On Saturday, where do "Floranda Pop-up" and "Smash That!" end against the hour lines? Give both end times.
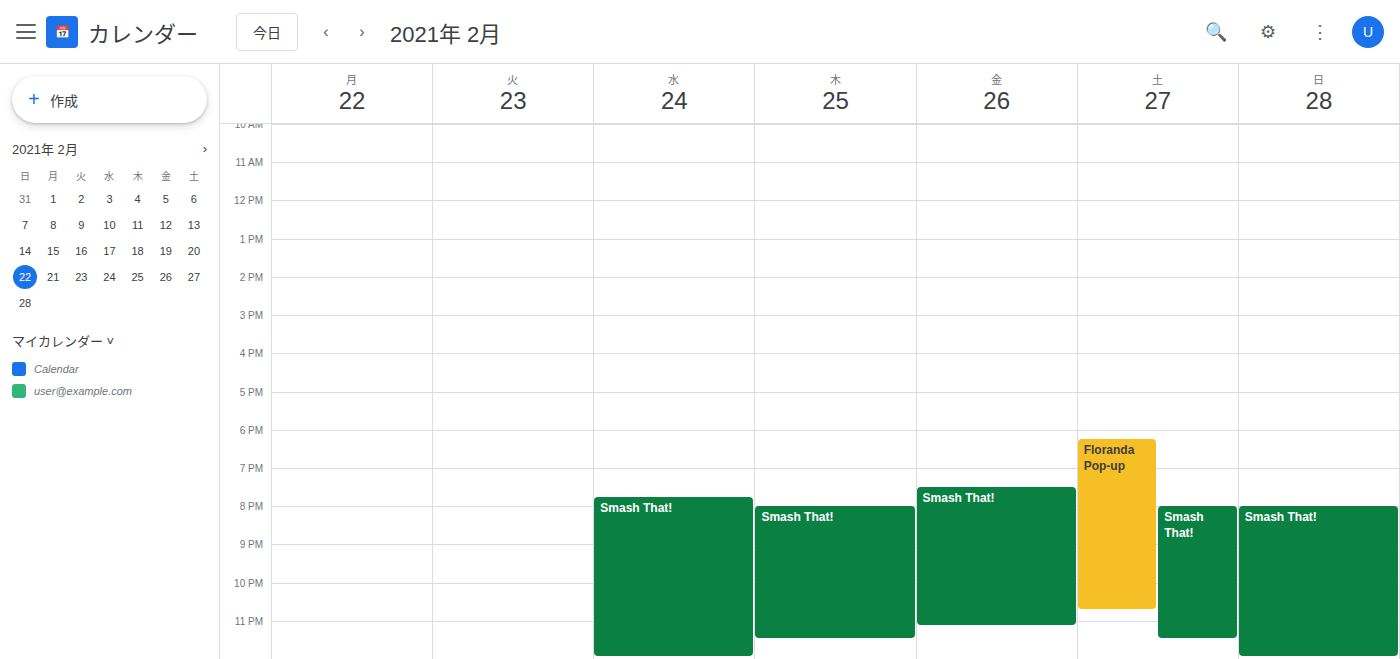
"Floranda Pop-up": 10:45 PM, neither: three quarters of the way from the 10 PM line to the 11 PM line. "Smash That!": 11:30 PM, halfway between the 11 PM and 12 AM lines.